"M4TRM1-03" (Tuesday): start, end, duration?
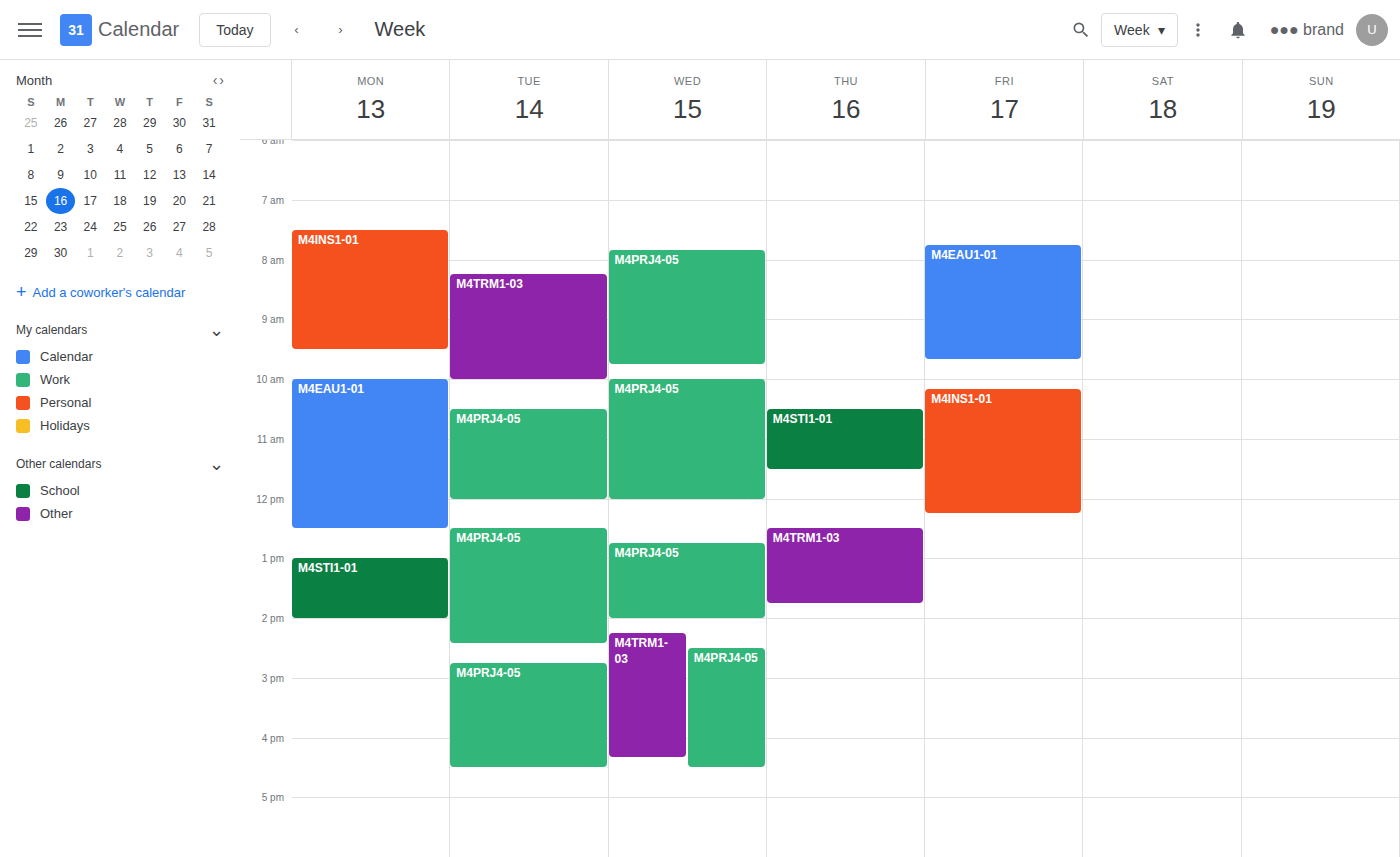
8:15 AM to 10:00 AM, 1 hour 45 minutes